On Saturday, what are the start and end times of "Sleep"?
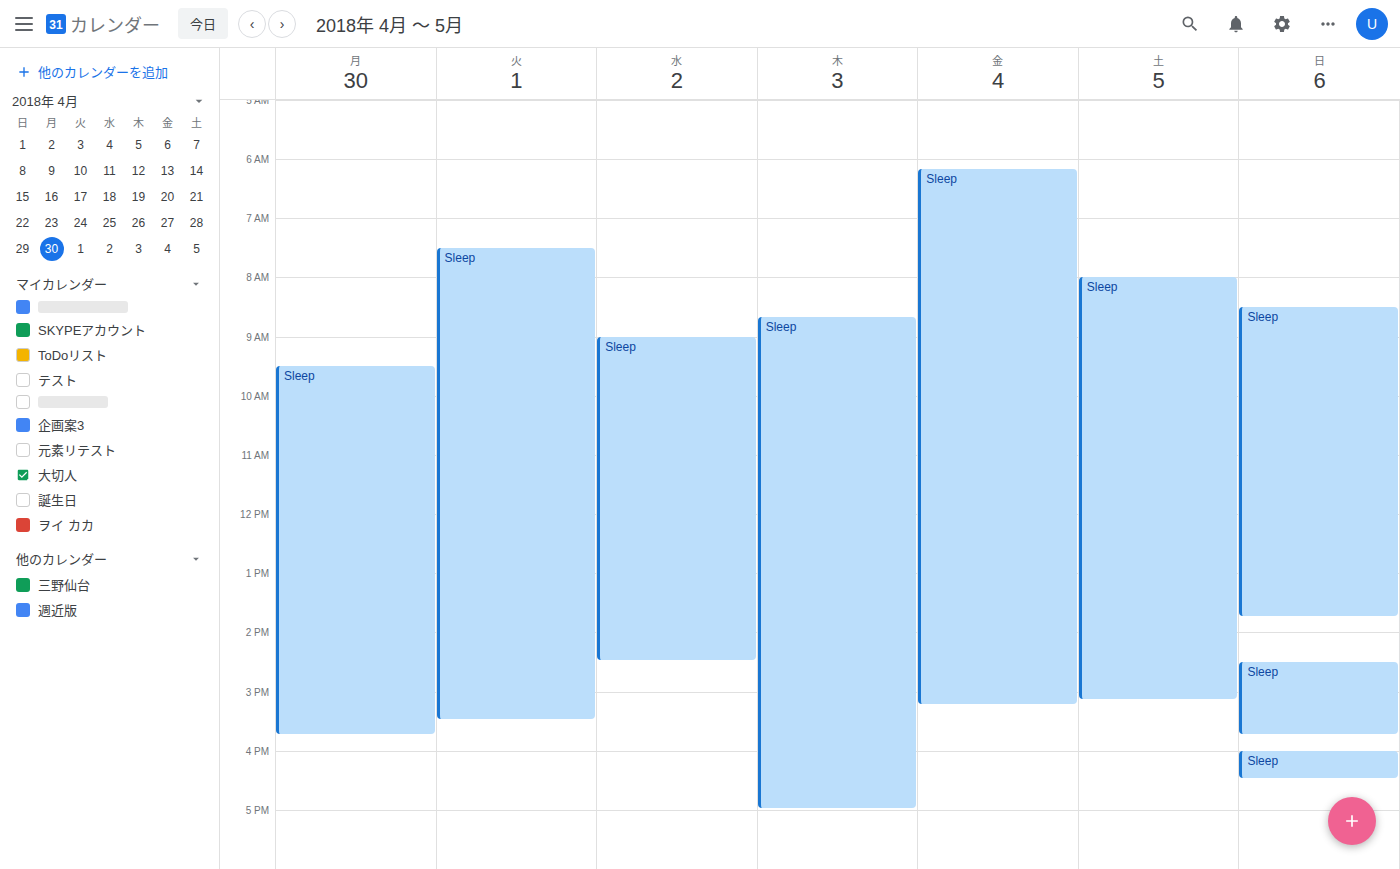
8:00 AM to 3:10 PM